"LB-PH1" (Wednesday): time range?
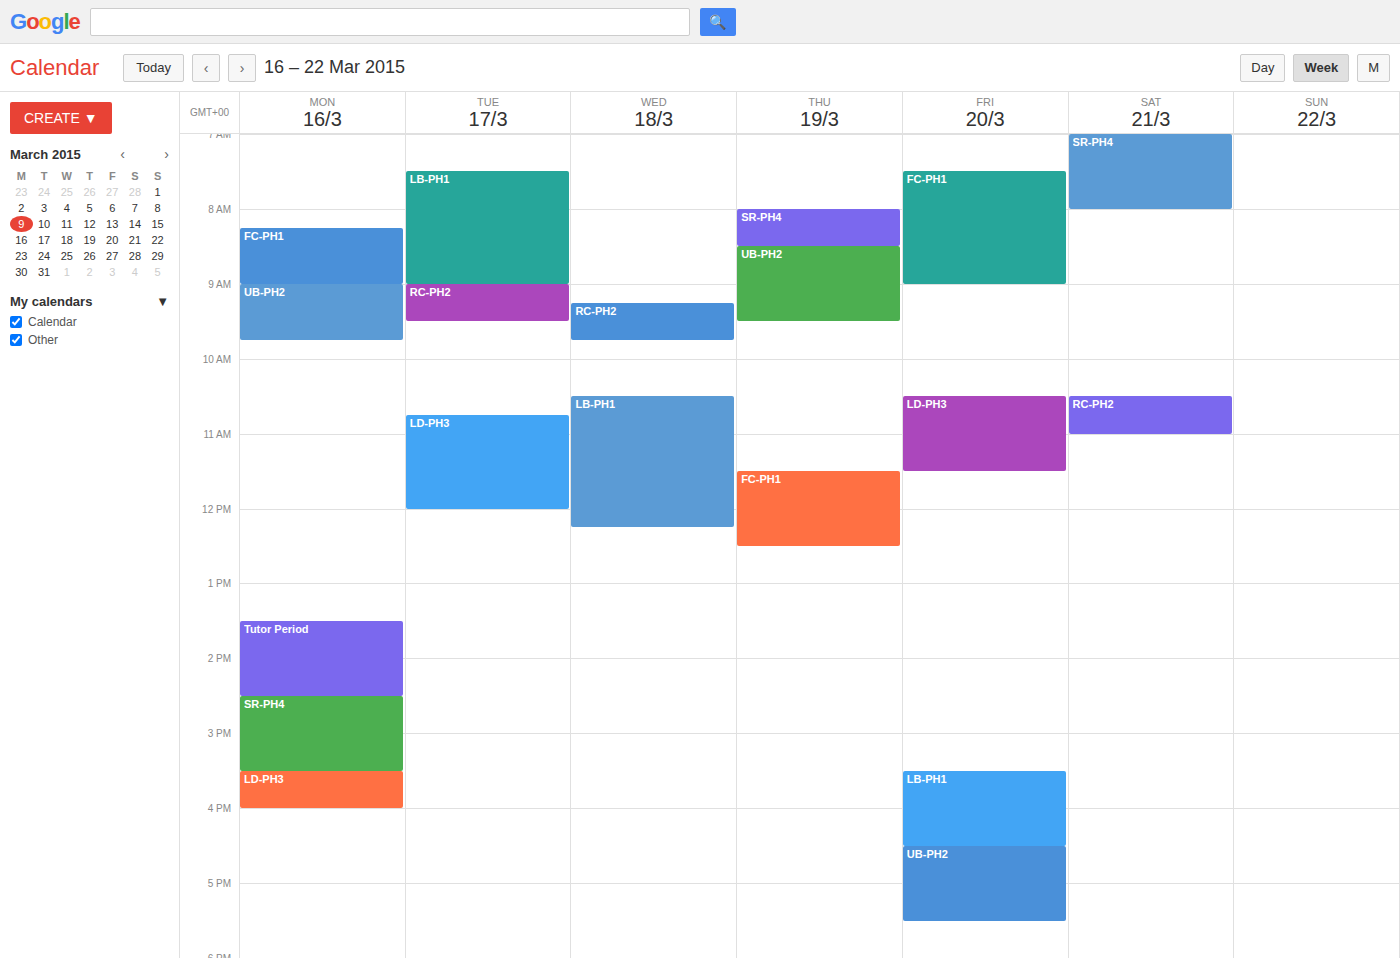
10:30 AM to 12:15 PM